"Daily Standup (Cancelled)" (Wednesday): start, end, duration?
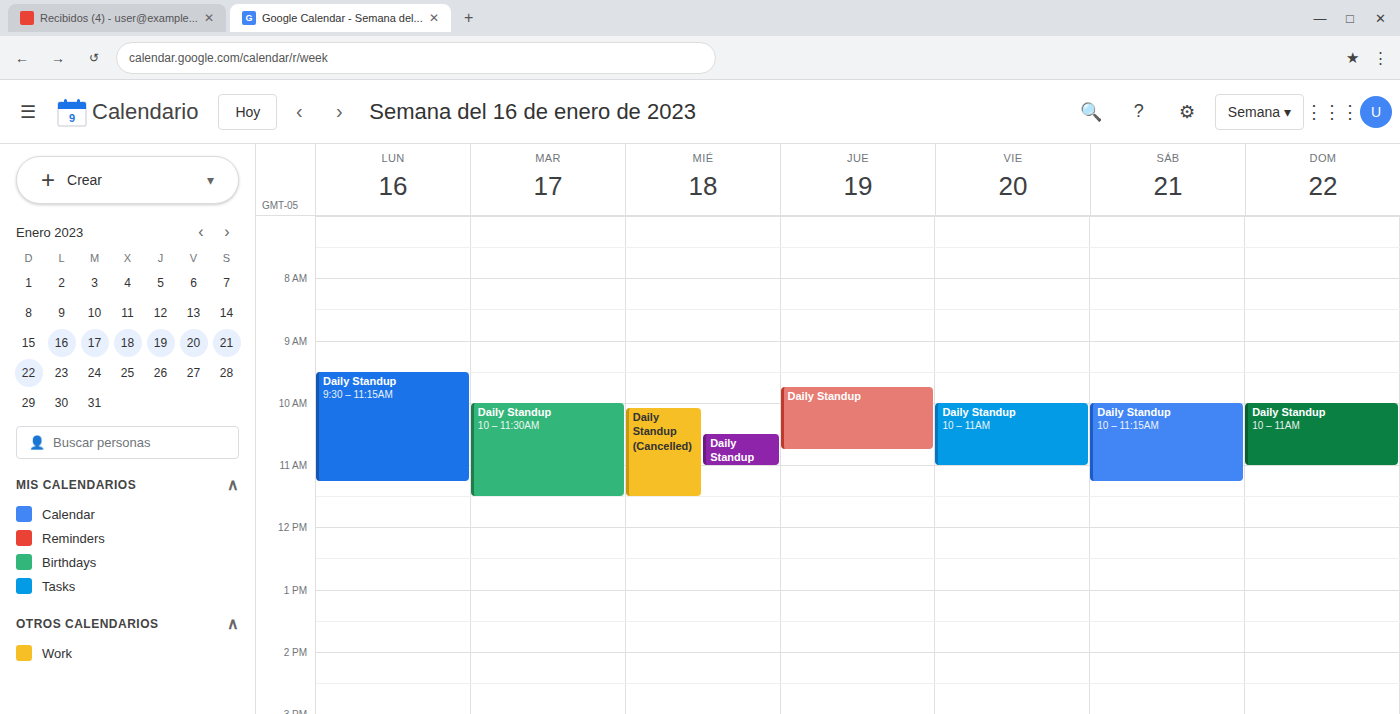
10:05 to 11:30, 1 hour 25 minutes